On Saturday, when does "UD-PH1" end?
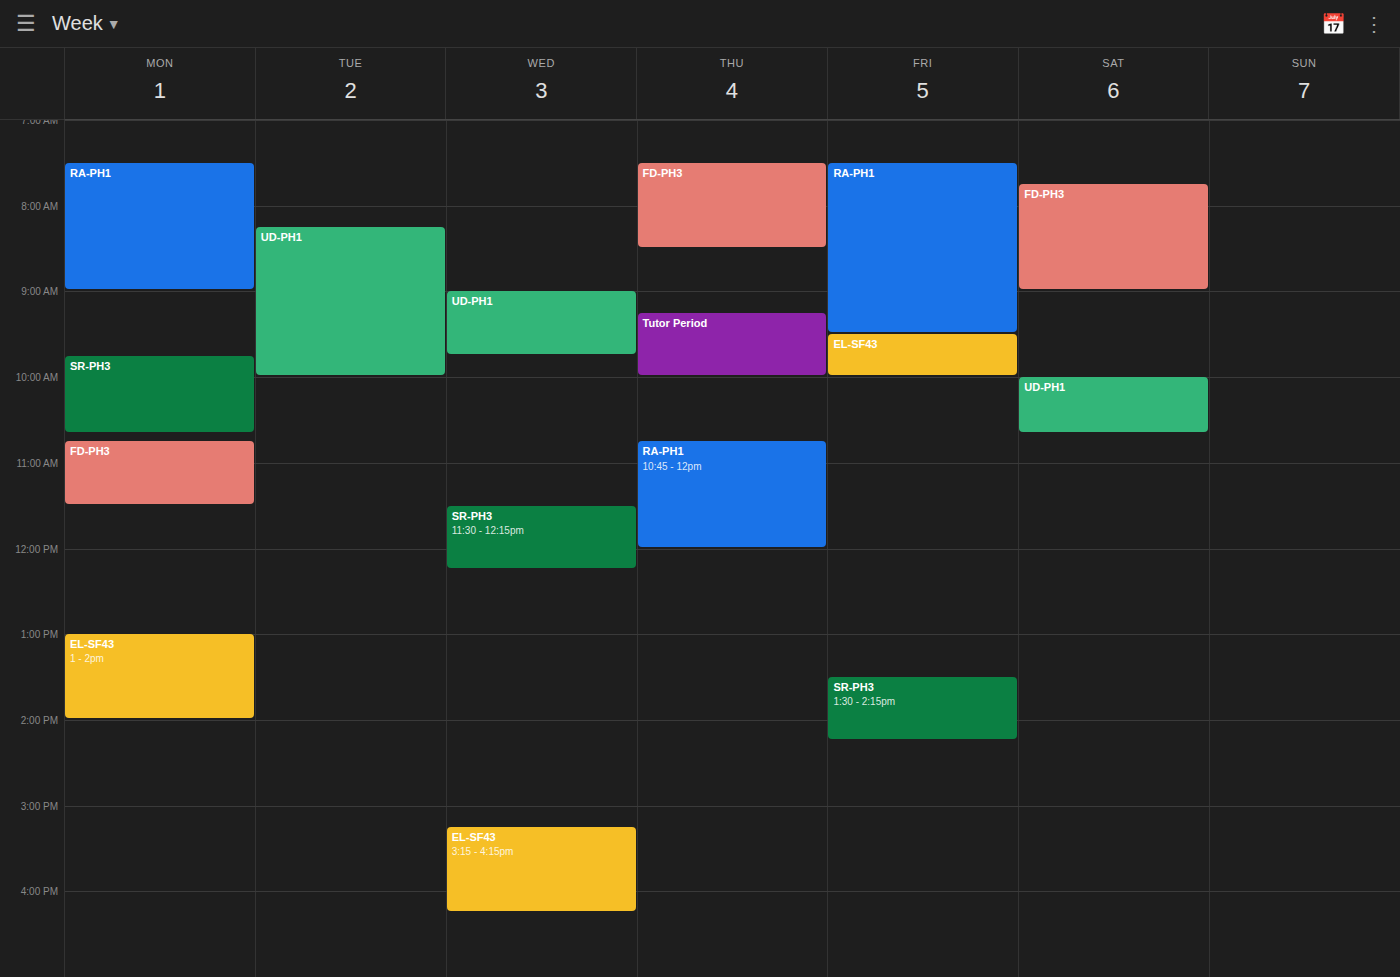
10:40 AM